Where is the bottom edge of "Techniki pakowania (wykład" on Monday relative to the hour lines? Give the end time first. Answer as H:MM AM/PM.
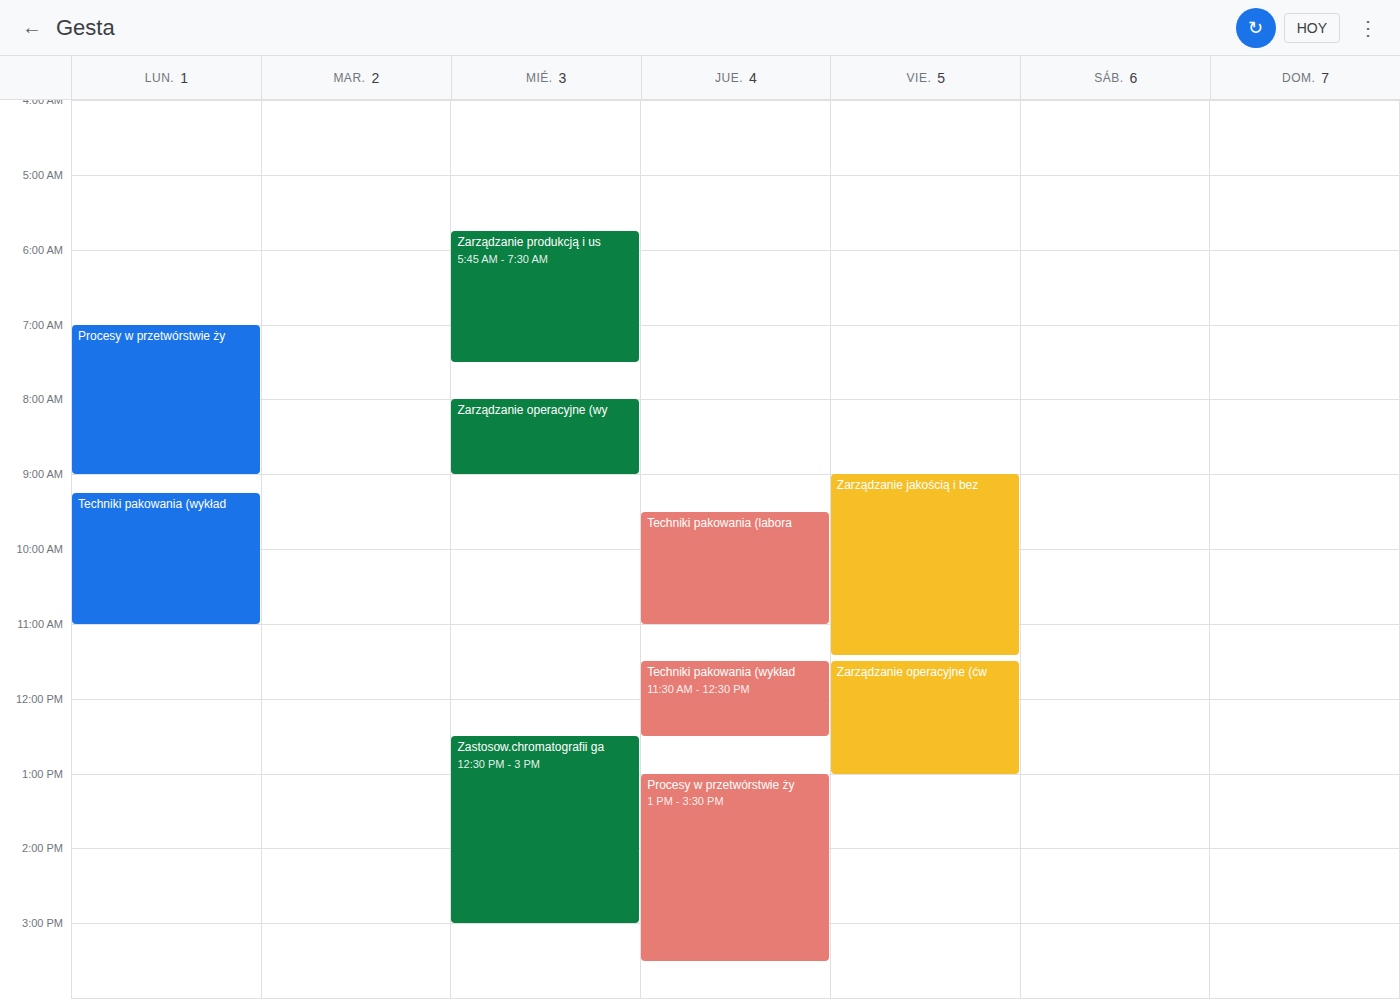
11:00 AM -- exactly on the 11 AM line.